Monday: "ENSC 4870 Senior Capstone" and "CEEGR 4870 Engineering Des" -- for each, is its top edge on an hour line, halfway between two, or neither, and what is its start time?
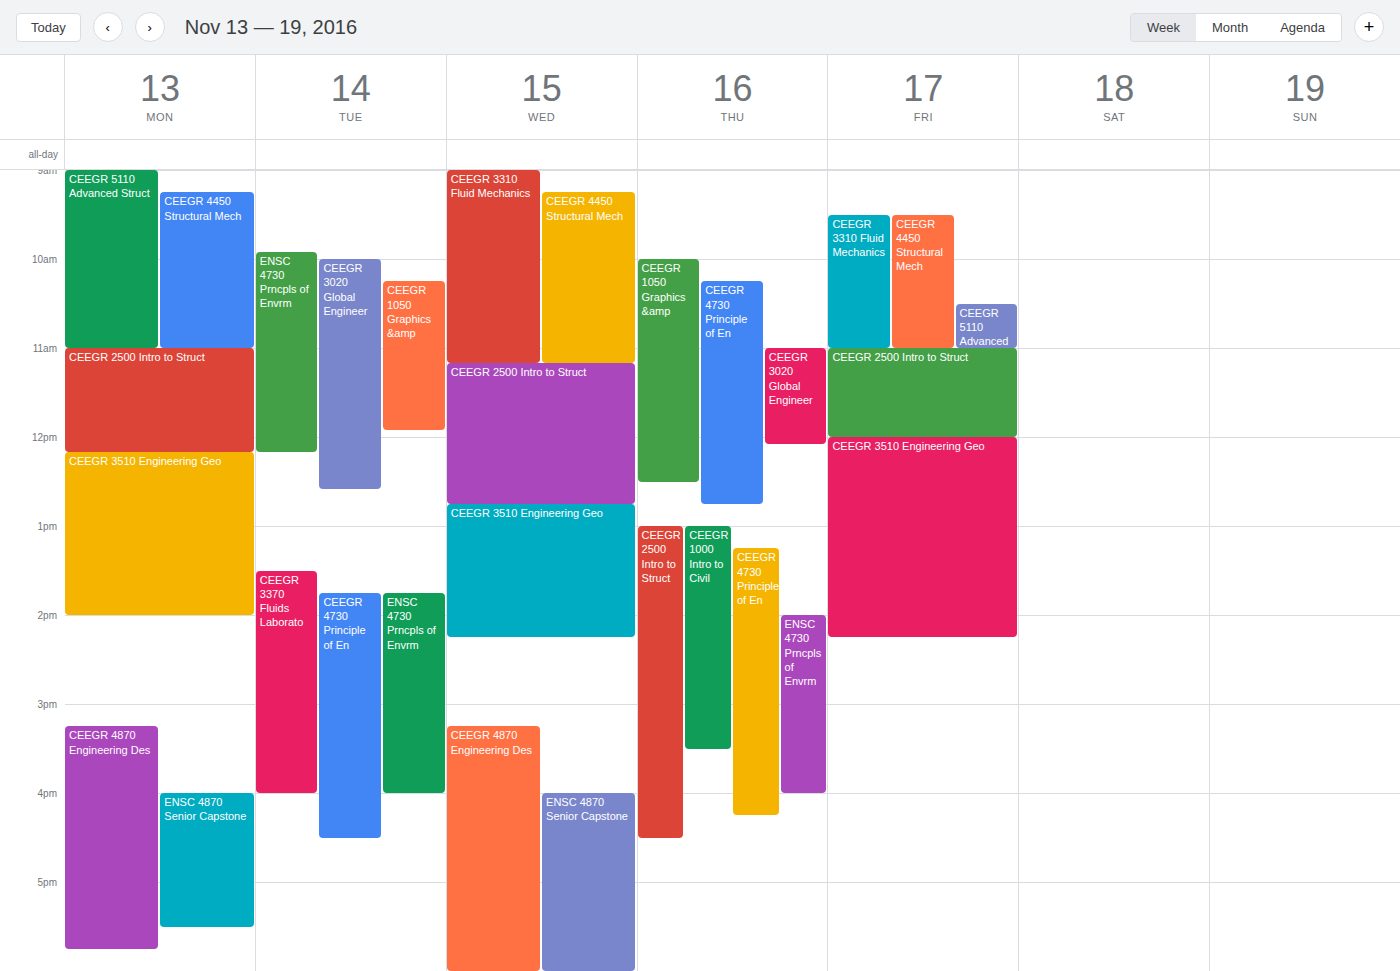
"ENSC 4870 Senior Capstone": 4:00 PM, exactly on the 4 PM line. "CEEGR 4870 Engineering Des": 3:15 PM, neither: a quarter of the way from the 3 PM line to the 4 PM line.